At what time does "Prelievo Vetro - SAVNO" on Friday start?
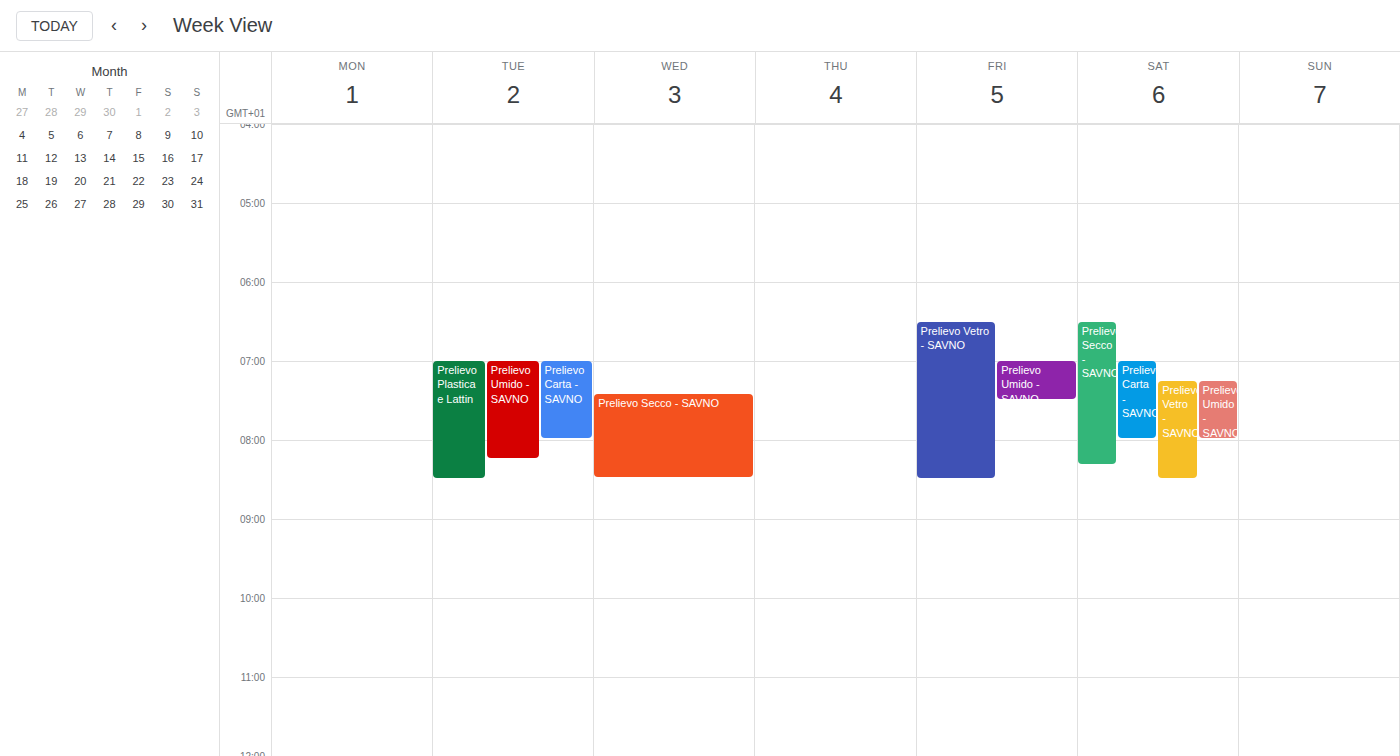
6:30 AM